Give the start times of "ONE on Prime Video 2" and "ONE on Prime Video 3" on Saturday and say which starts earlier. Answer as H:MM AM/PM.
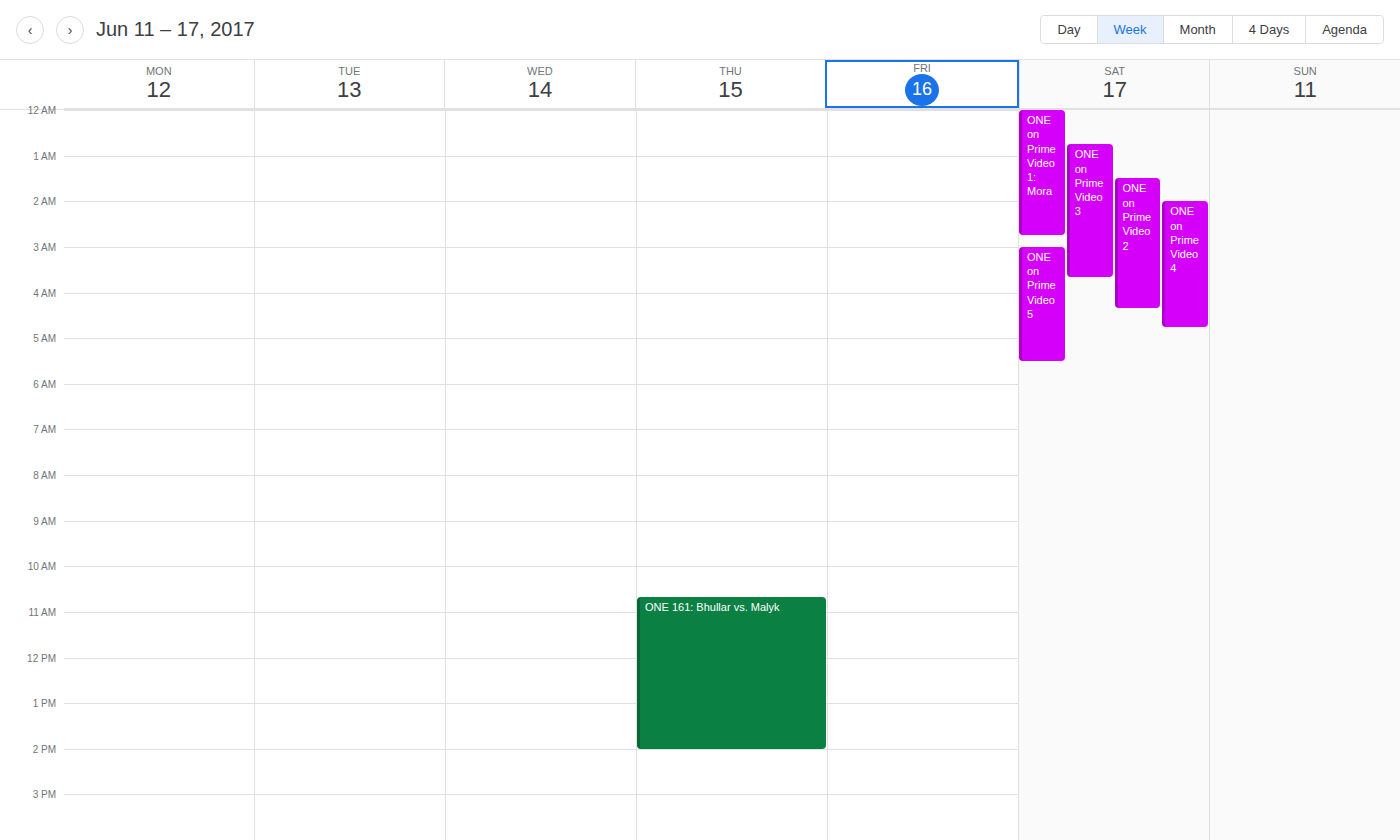
"ONE on Prime Video 3" 12:45 AM; "ONE on Prime Video 2" 1:30 AM.